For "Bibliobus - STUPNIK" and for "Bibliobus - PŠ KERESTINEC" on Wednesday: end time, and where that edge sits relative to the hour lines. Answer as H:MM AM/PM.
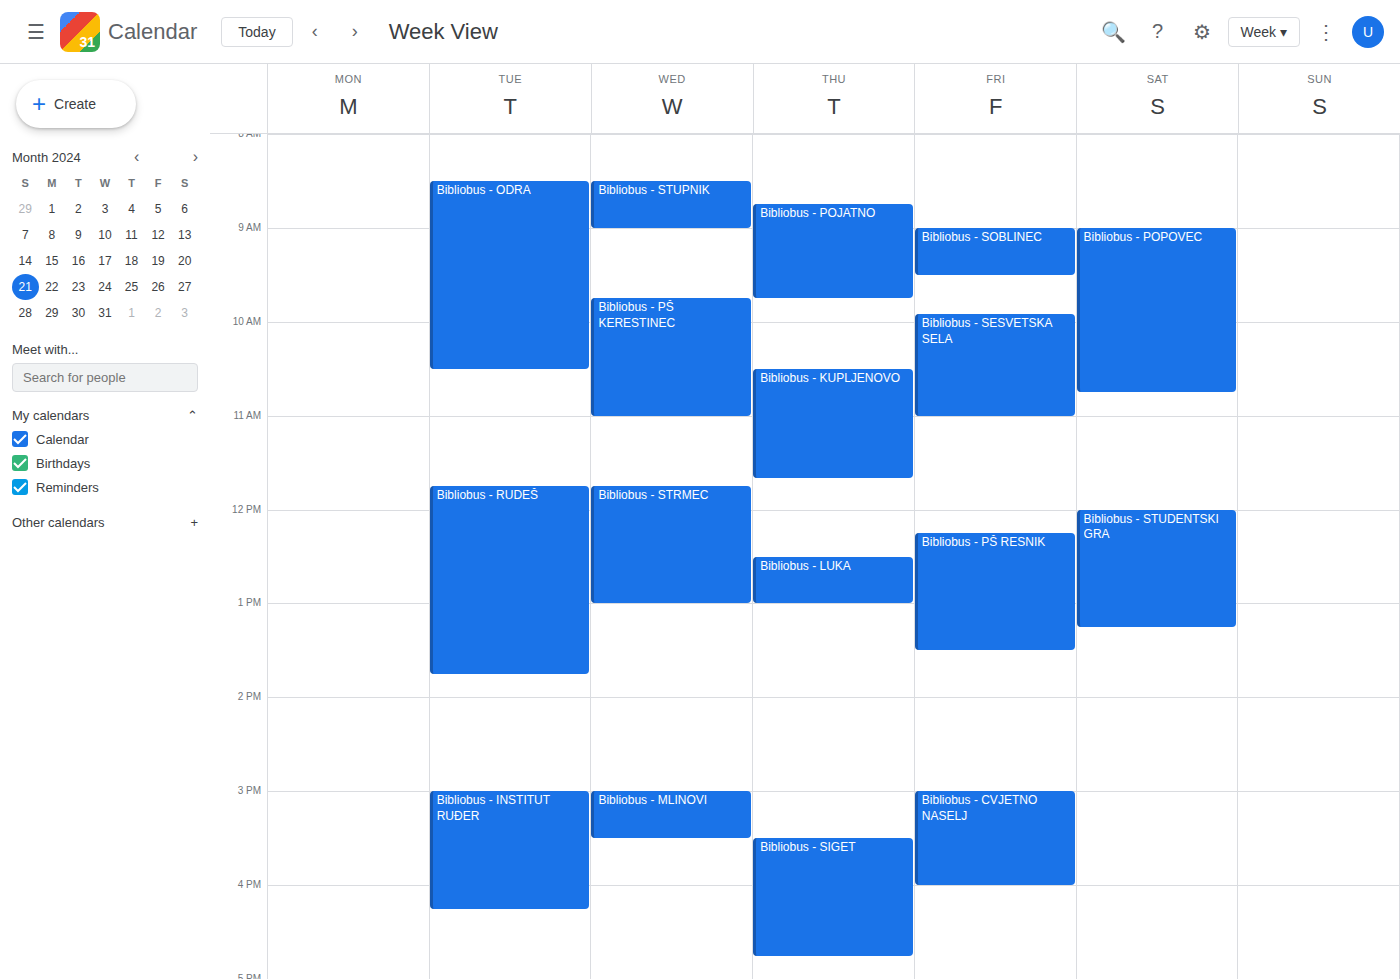
"Bibliobus - STUPNIK": 9:00 AM, exactly on the 9 AM line. "Bibliobus - PŠ KERESTINEC": 11:00 AM, exactly on the 11 AM line.